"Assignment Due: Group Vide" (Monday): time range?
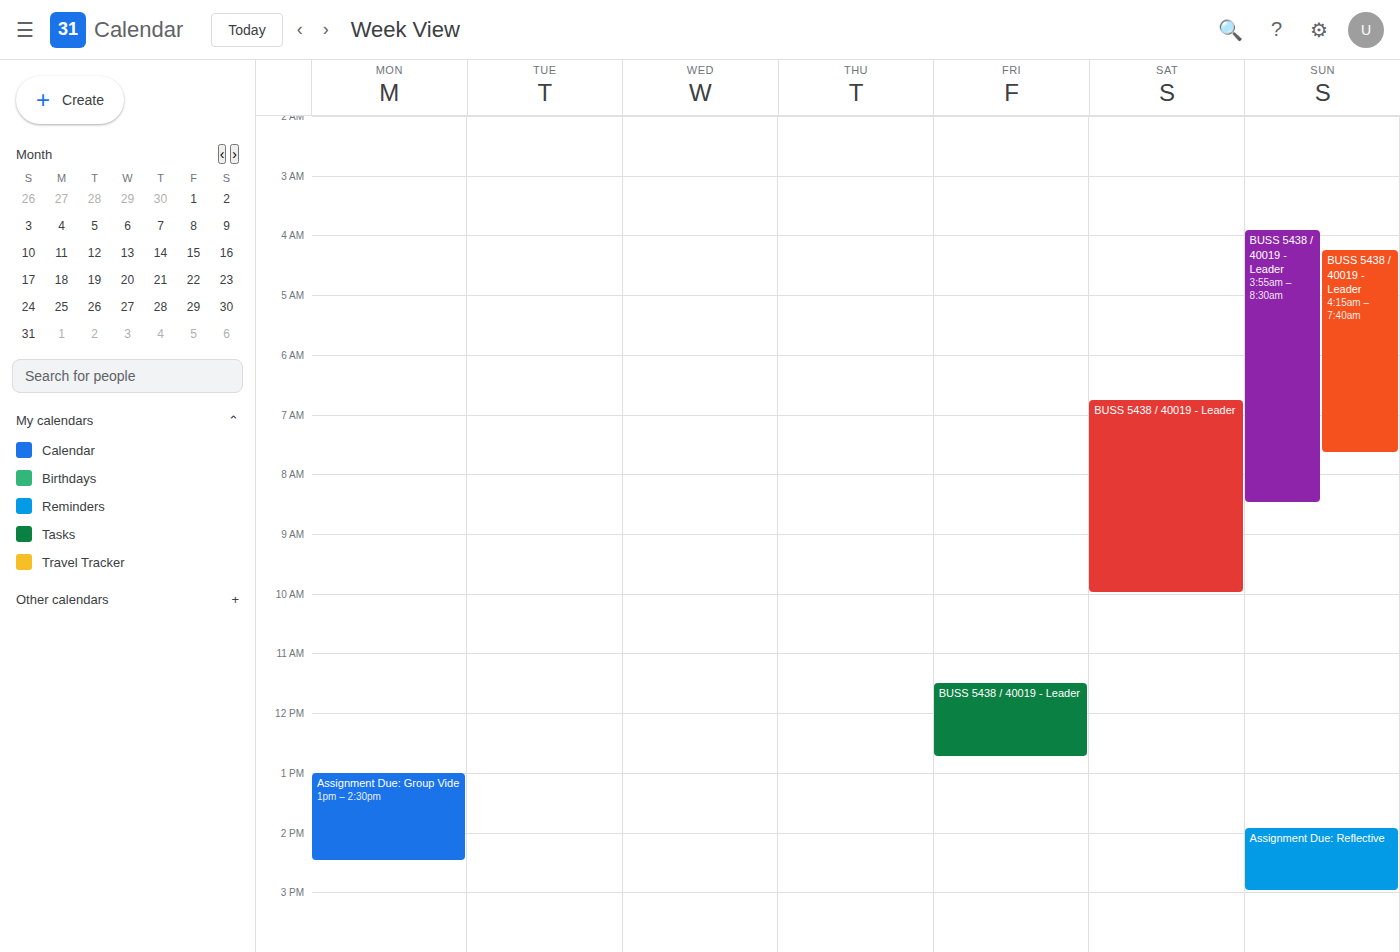
1:00 PM to 2:30 PM